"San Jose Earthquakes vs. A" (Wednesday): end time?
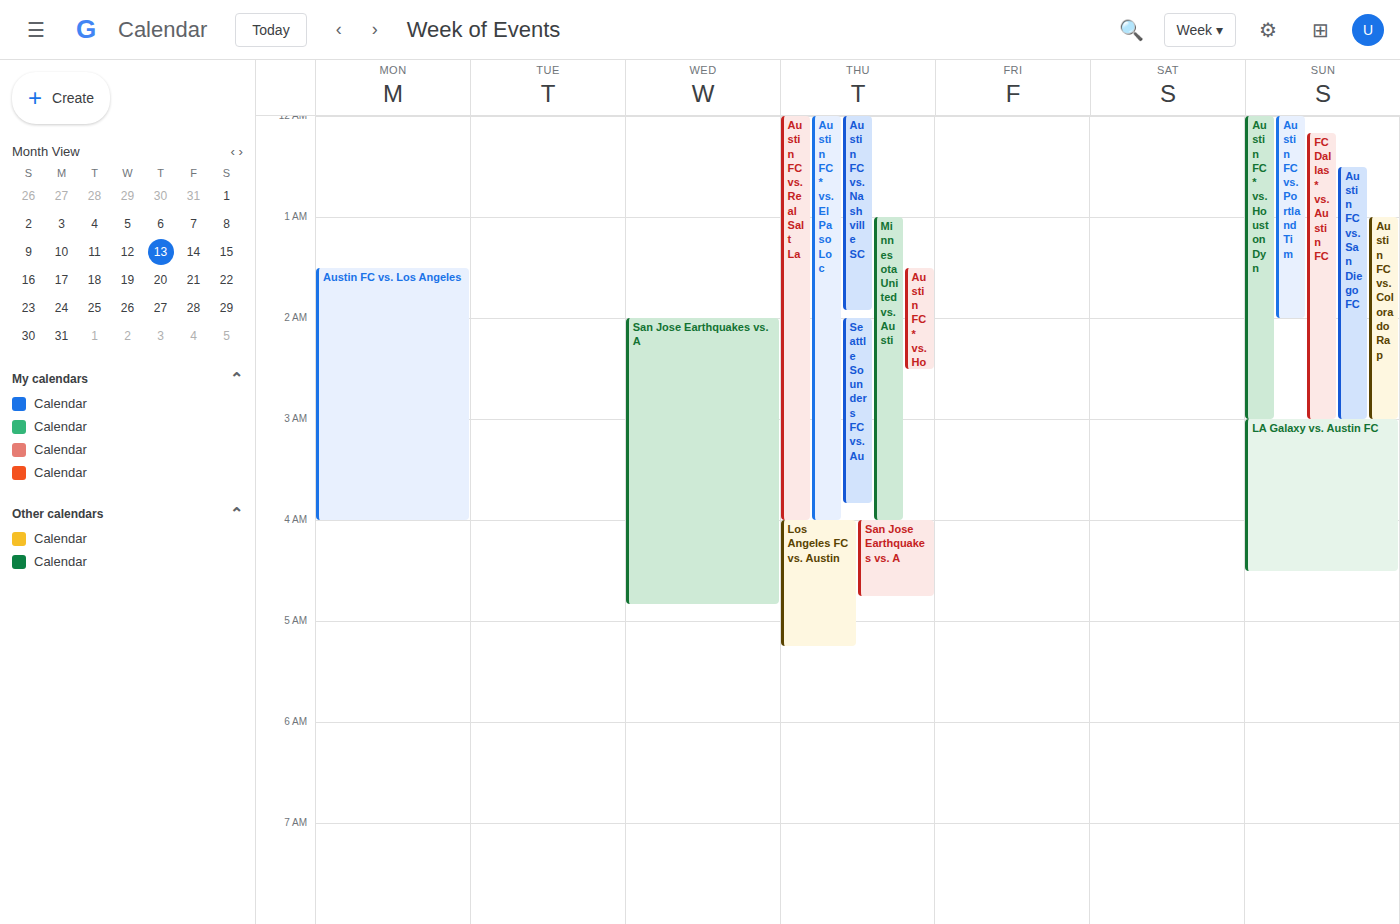
4:50 AM